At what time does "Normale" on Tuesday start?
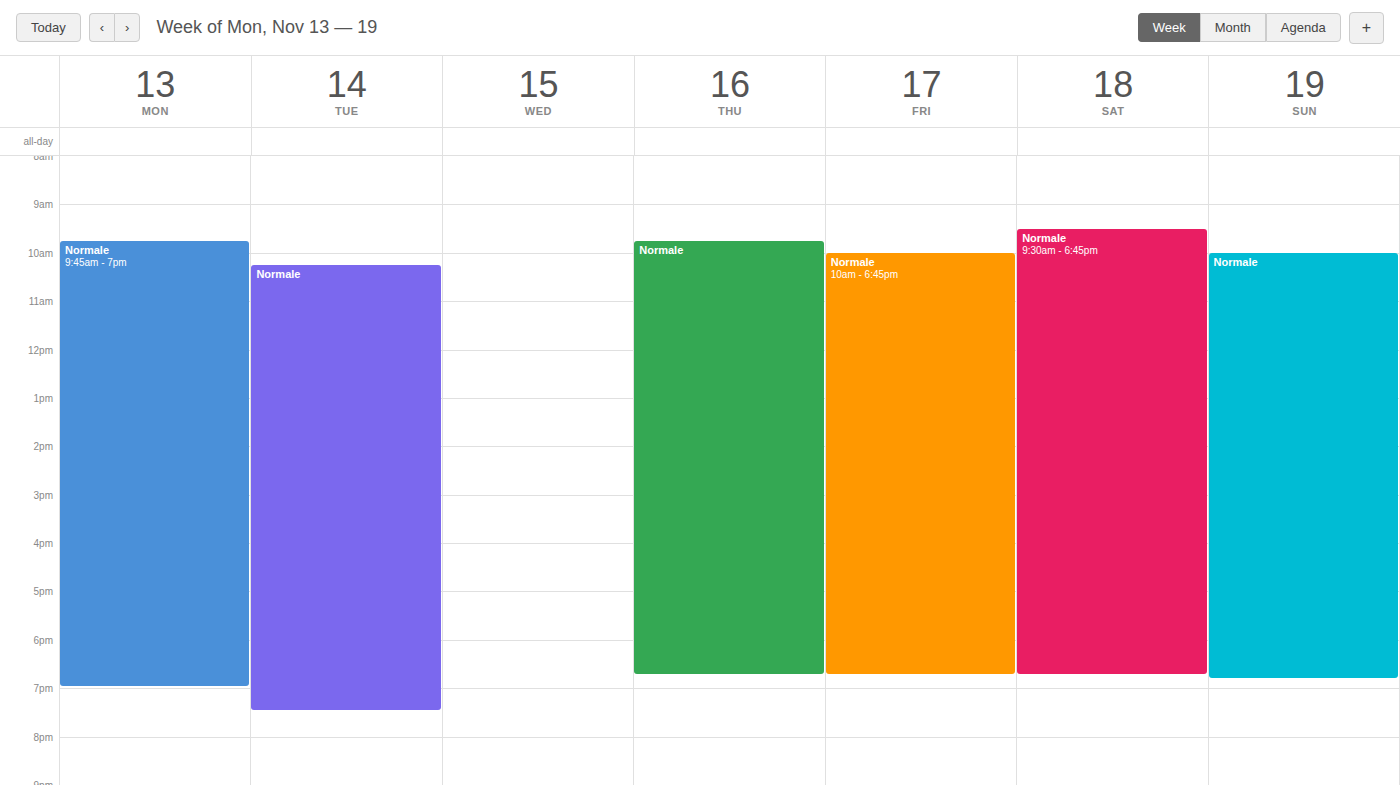
10:15 AM